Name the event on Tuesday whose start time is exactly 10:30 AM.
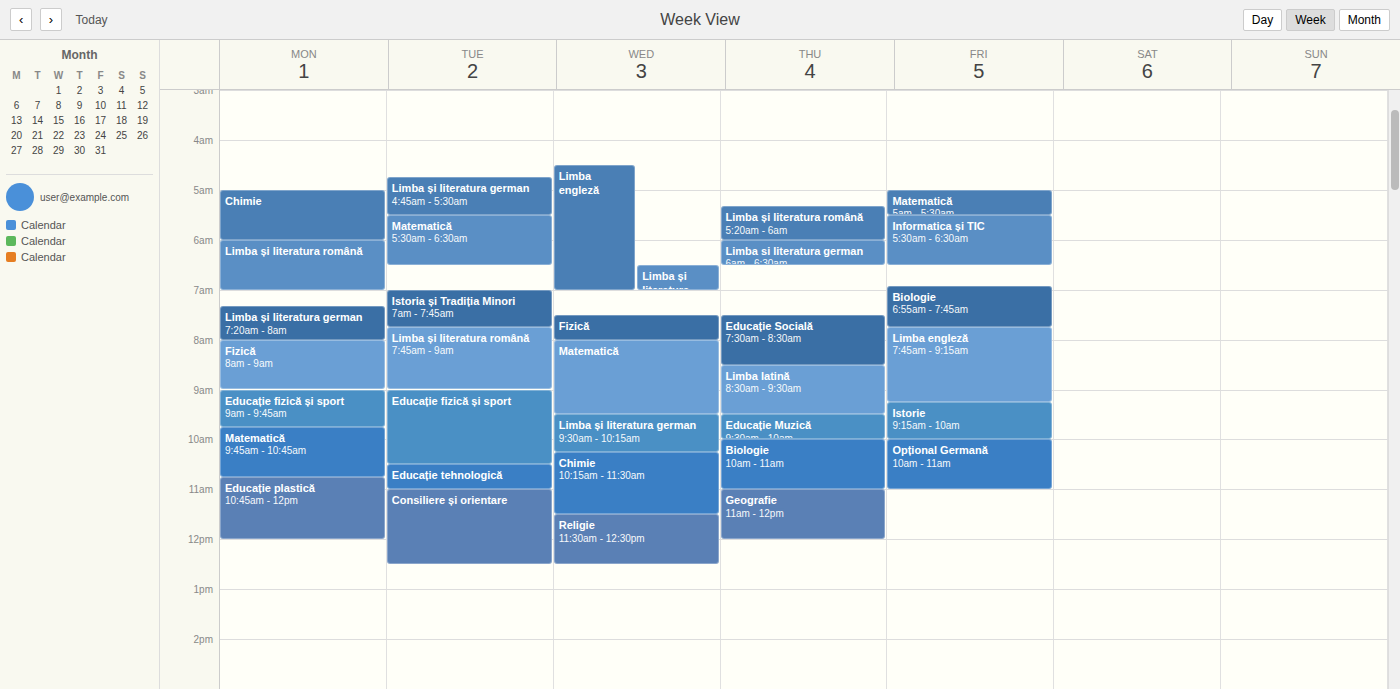
"Educație tehnologică"